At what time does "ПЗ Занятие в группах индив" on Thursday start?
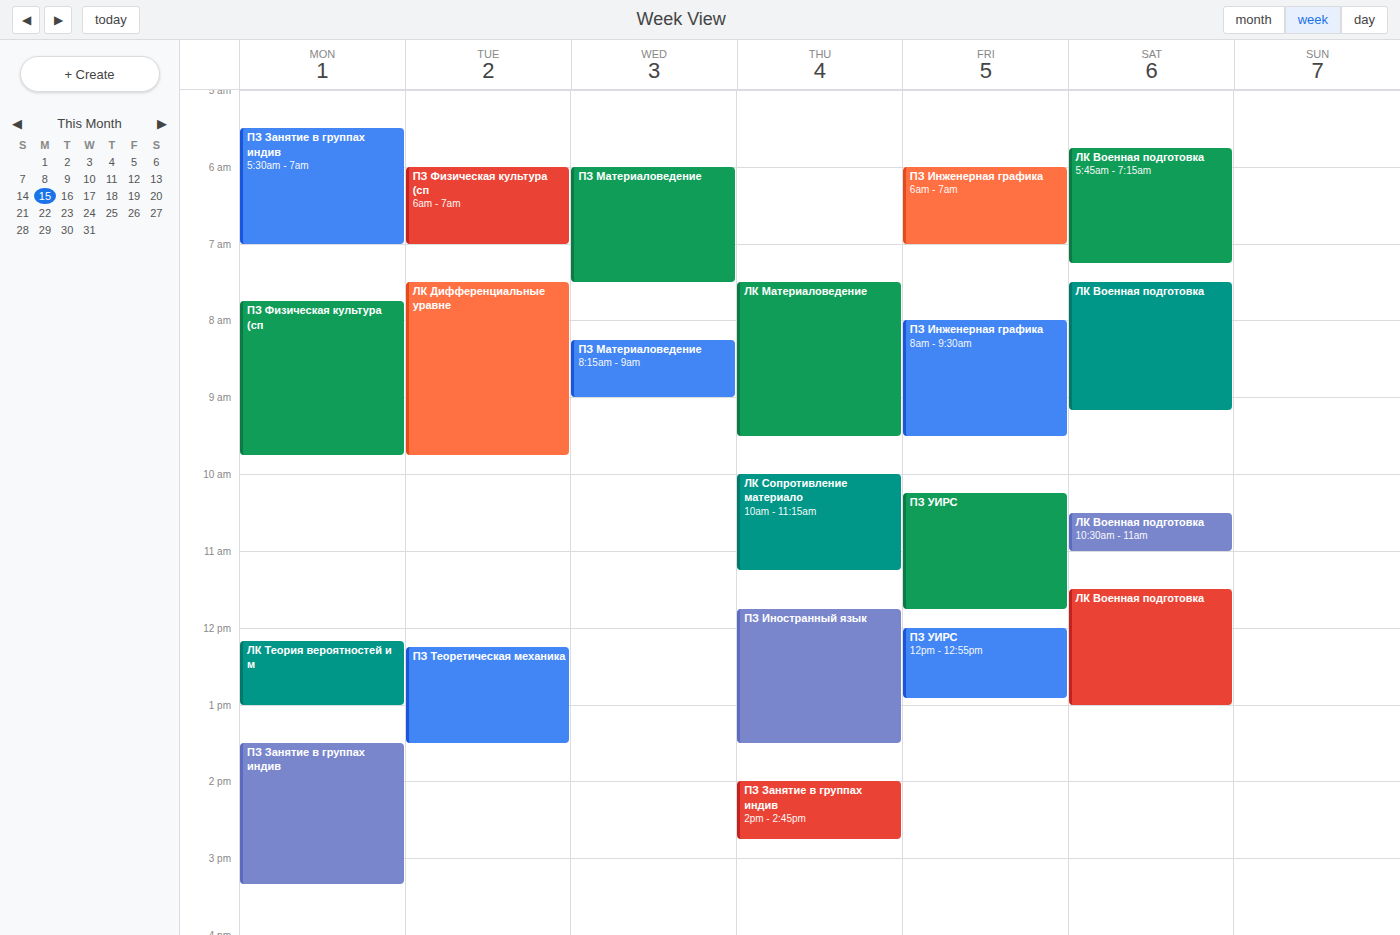
2:00 PM